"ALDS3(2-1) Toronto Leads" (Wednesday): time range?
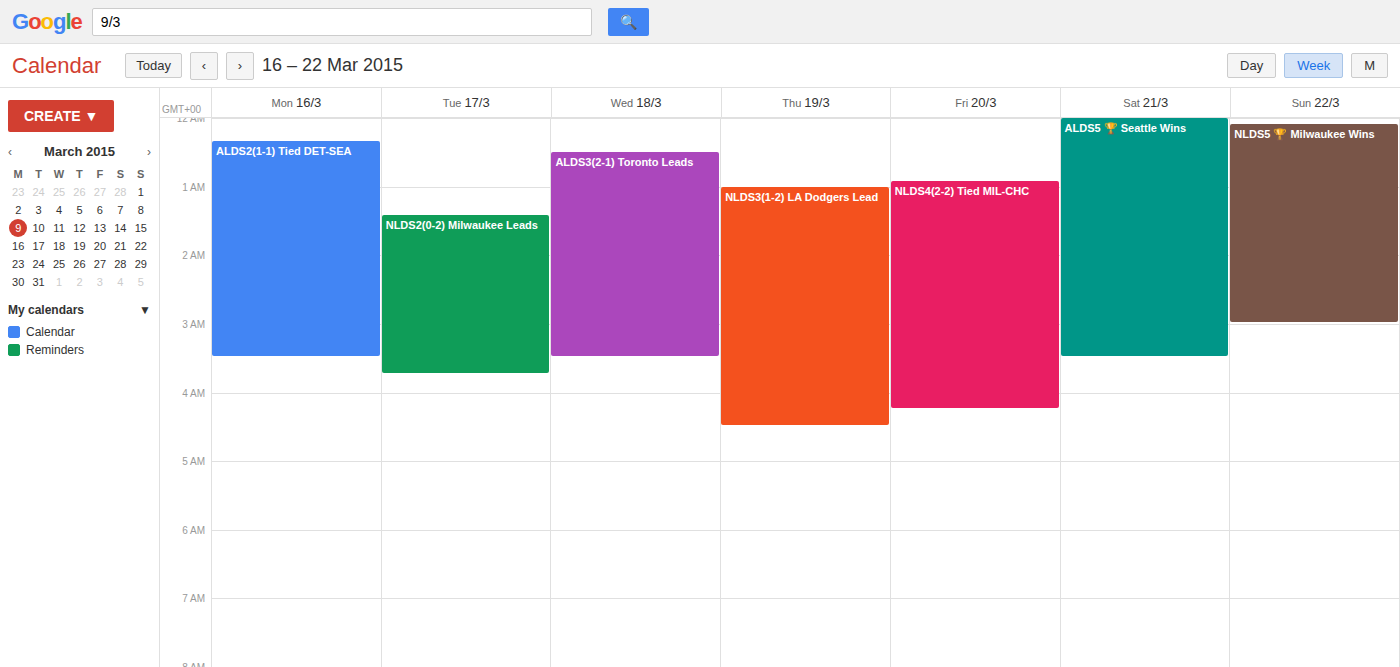
12:30 AM to 3:30 AM